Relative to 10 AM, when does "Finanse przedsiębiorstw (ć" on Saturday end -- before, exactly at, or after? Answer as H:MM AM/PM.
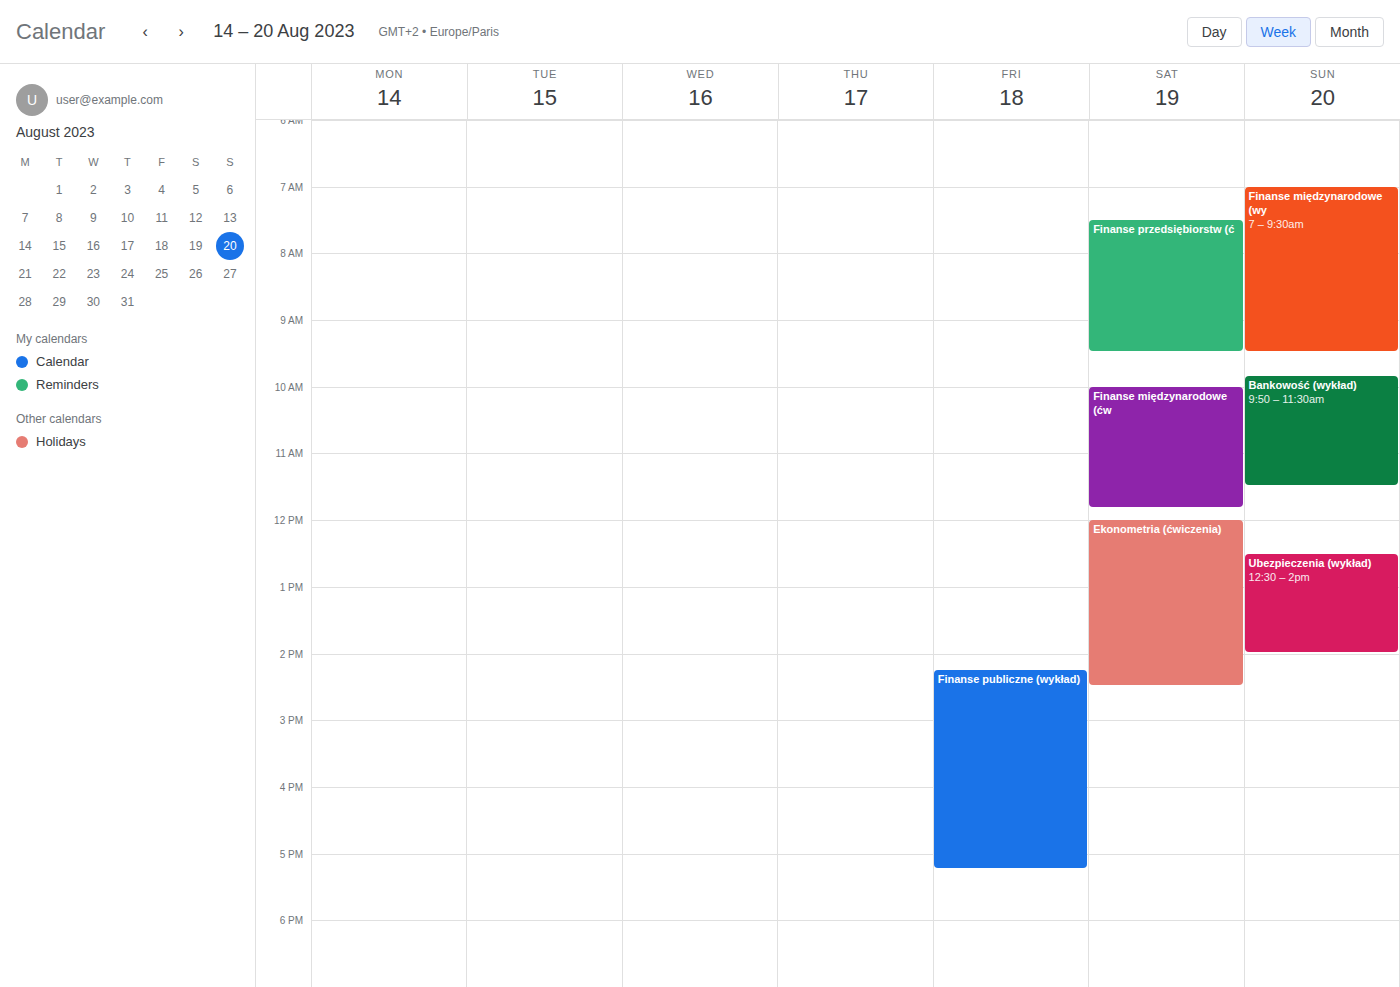
9:30 AM -- before 10 AM, 30 minutes above the 10 AM line.